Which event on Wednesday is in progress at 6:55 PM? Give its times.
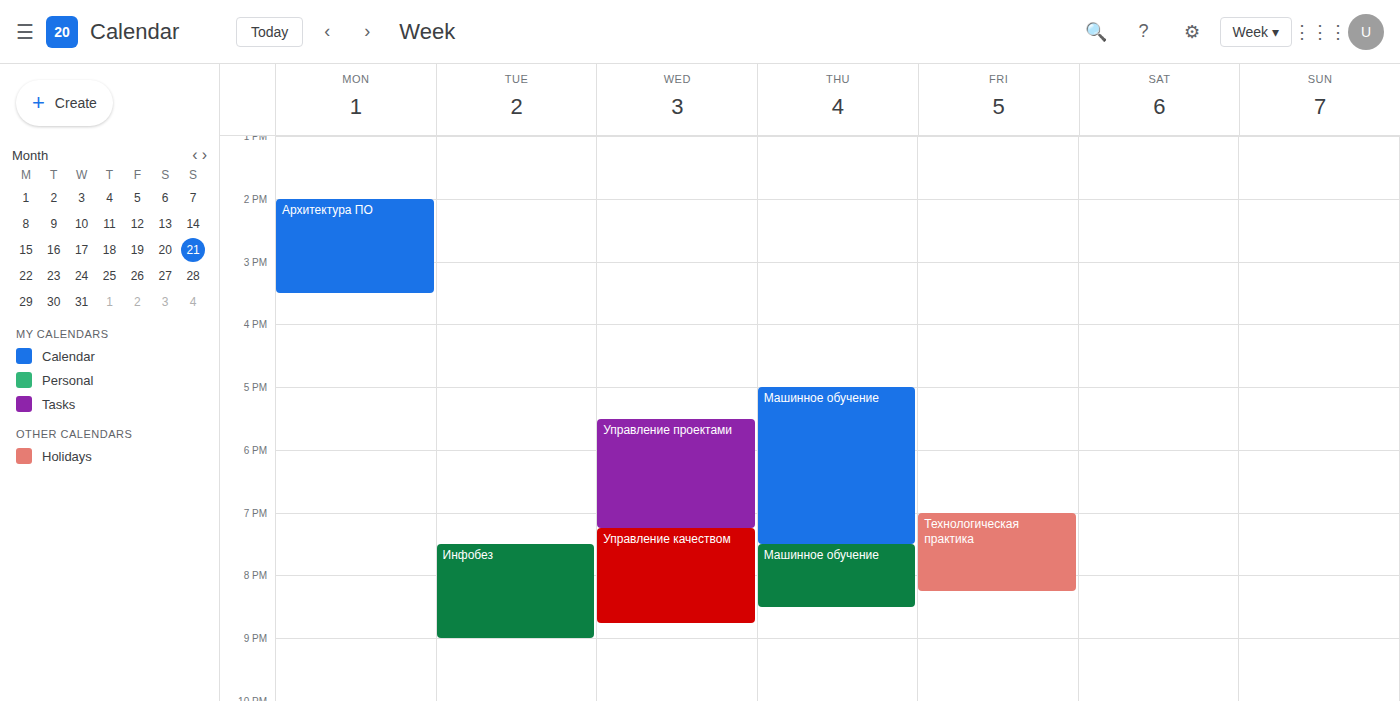
"Управление проектами", 5:30 PM to 7:15 PM